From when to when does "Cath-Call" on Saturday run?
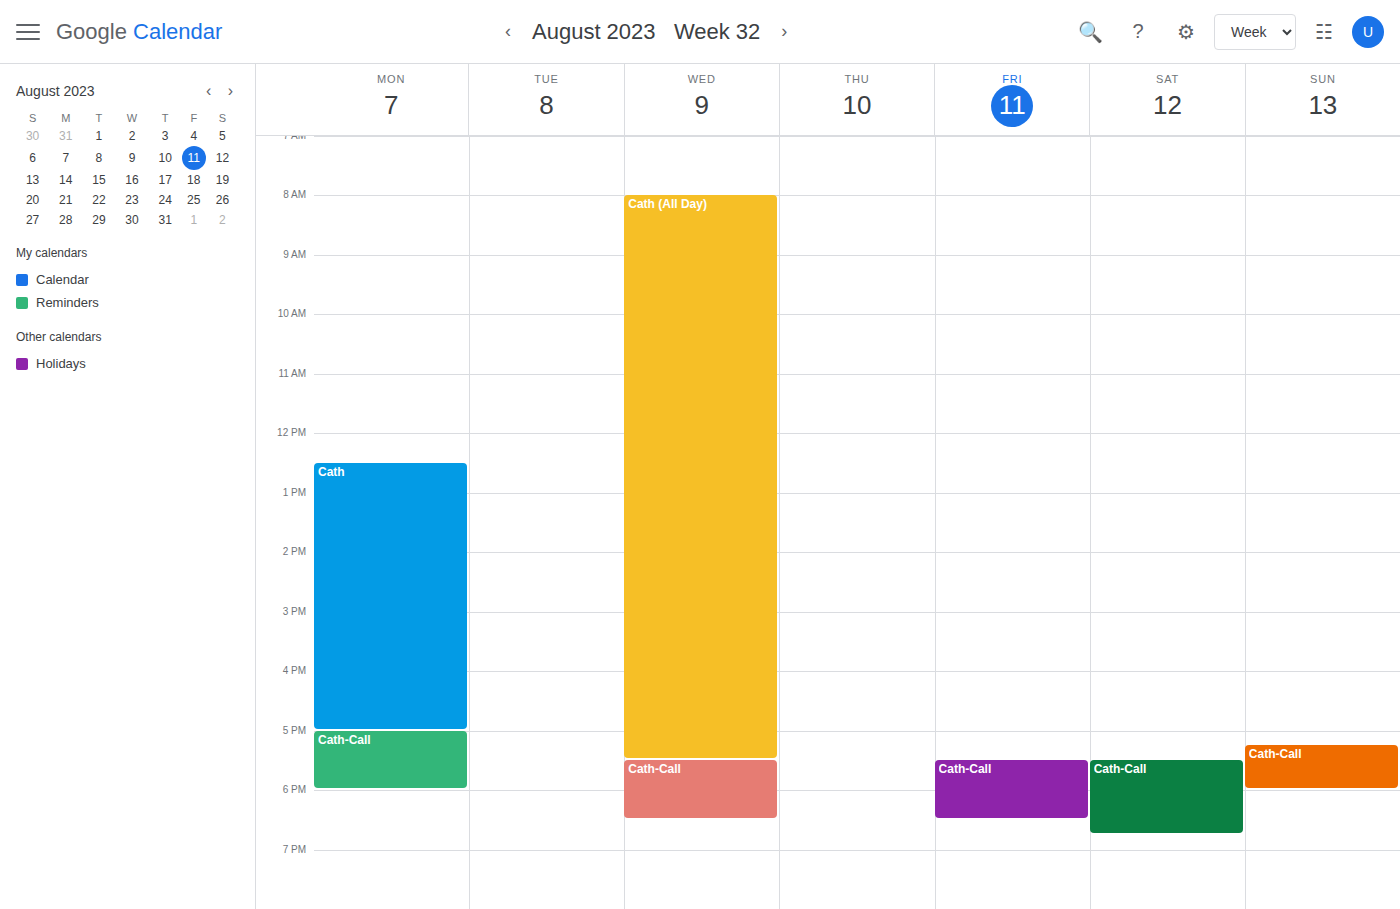
5:30 PM to 6:45 PM